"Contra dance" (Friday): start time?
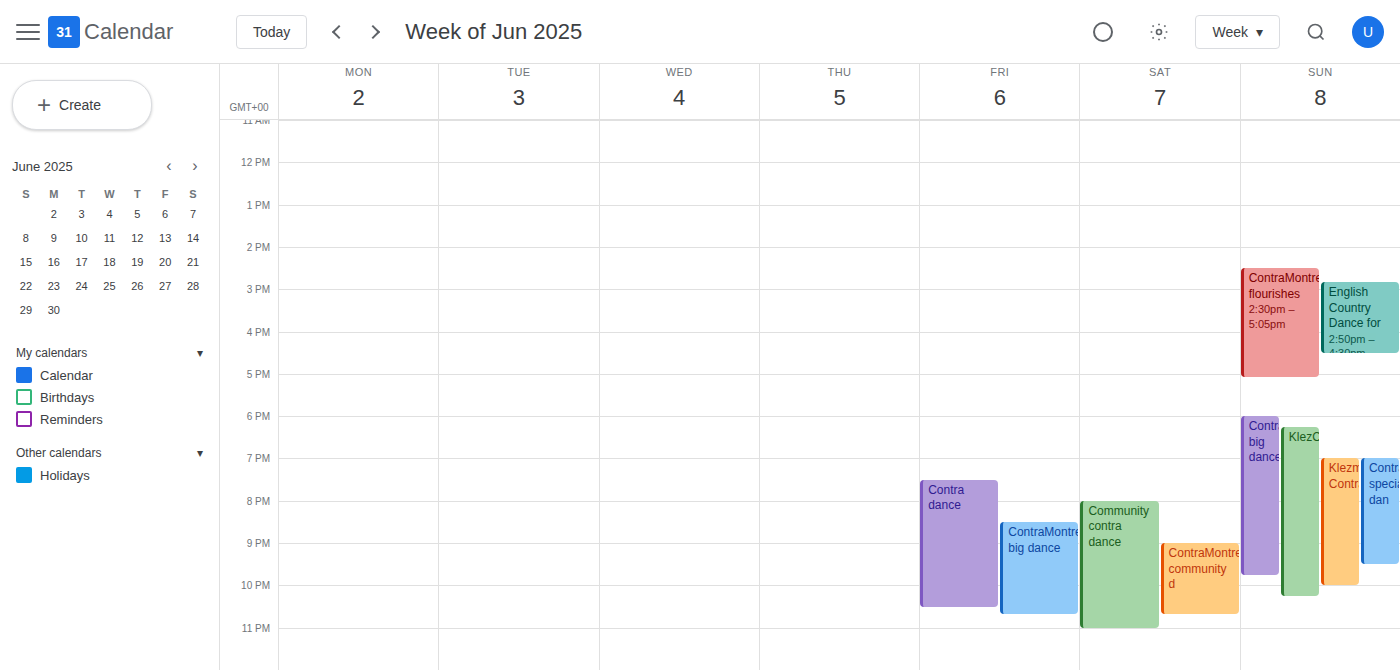
19:30